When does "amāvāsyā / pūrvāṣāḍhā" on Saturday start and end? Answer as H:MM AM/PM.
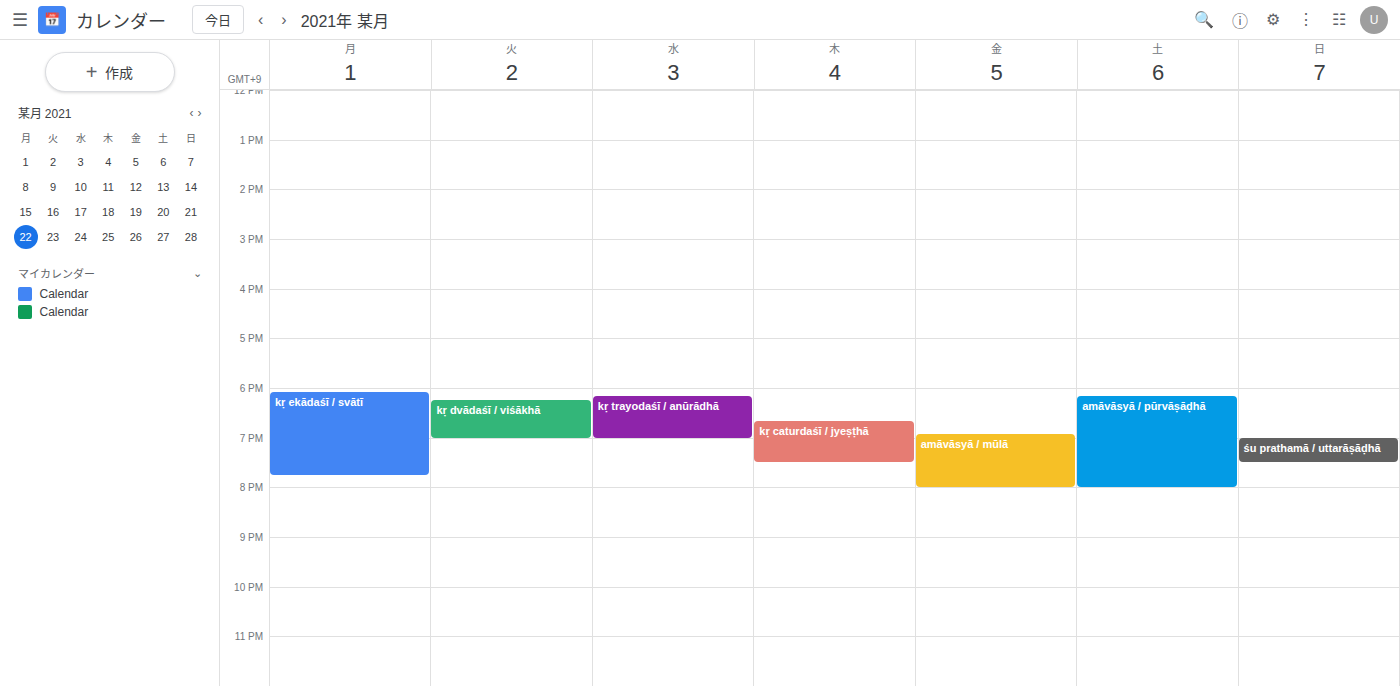
6:10 PM to 8:00 PM